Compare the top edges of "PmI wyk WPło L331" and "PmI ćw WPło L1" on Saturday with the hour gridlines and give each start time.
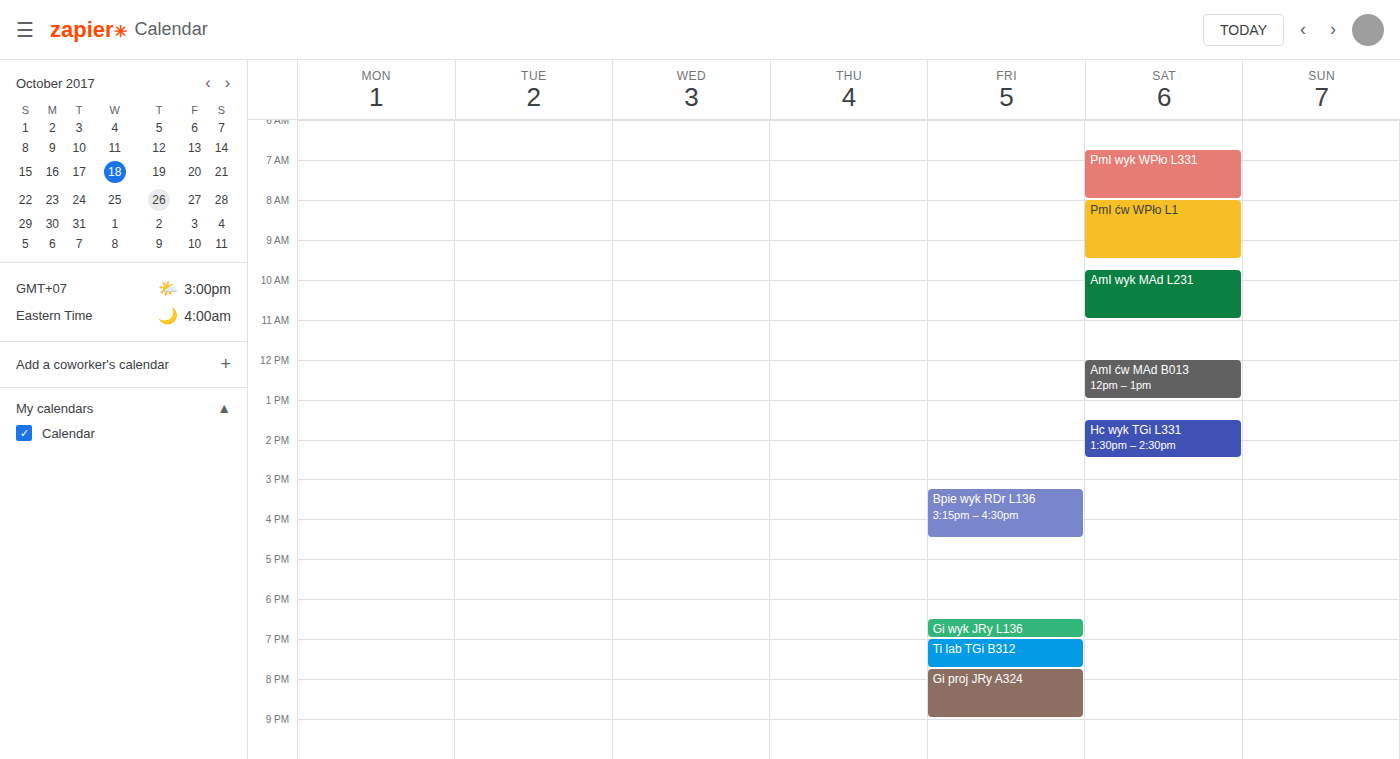
"PmI wyk WPło L331": 6:45 AM, neither: three quarters of the way from the 6 AM line to the 7 AM line. "PmI ćw WPło L1": 8:00 AM, exactly on the 8 AM line.